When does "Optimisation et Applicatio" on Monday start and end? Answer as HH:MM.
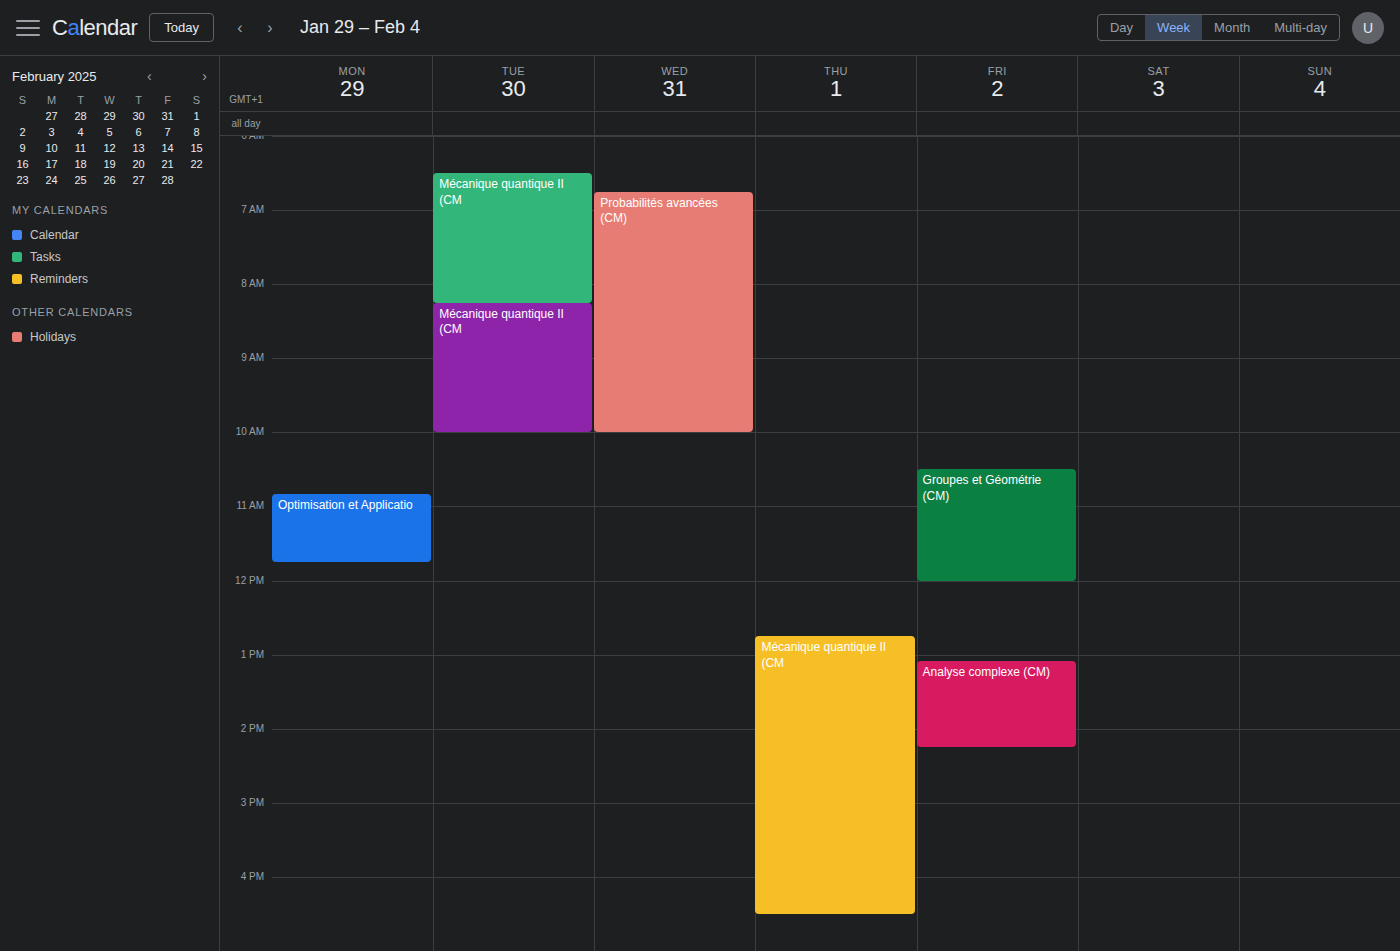
10:50 to 11:45